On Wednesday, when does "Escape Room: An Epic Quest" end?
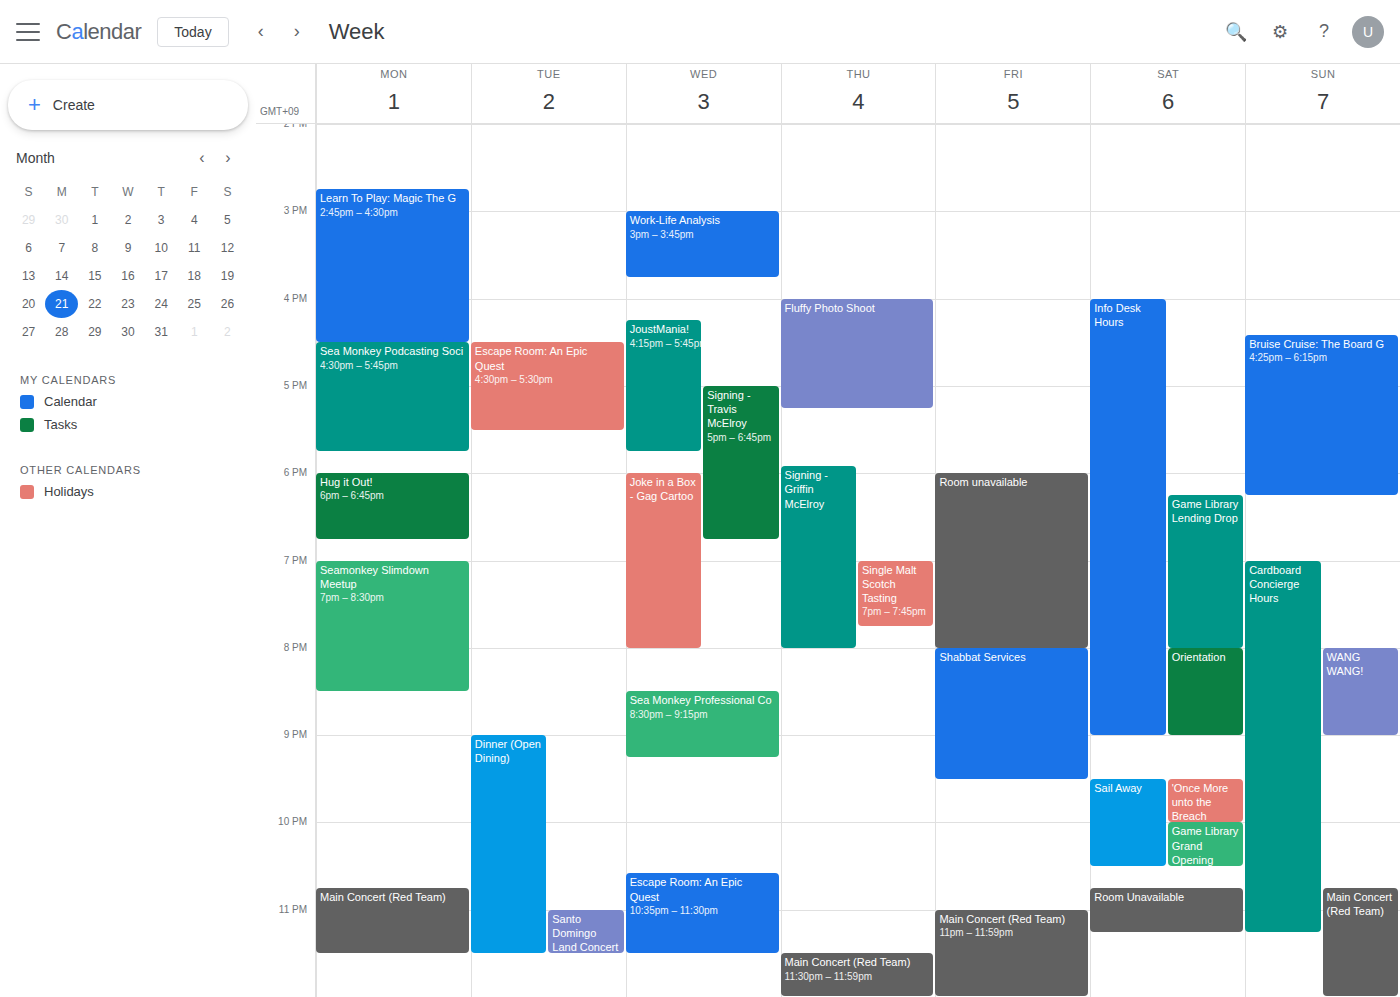
11:30 PM